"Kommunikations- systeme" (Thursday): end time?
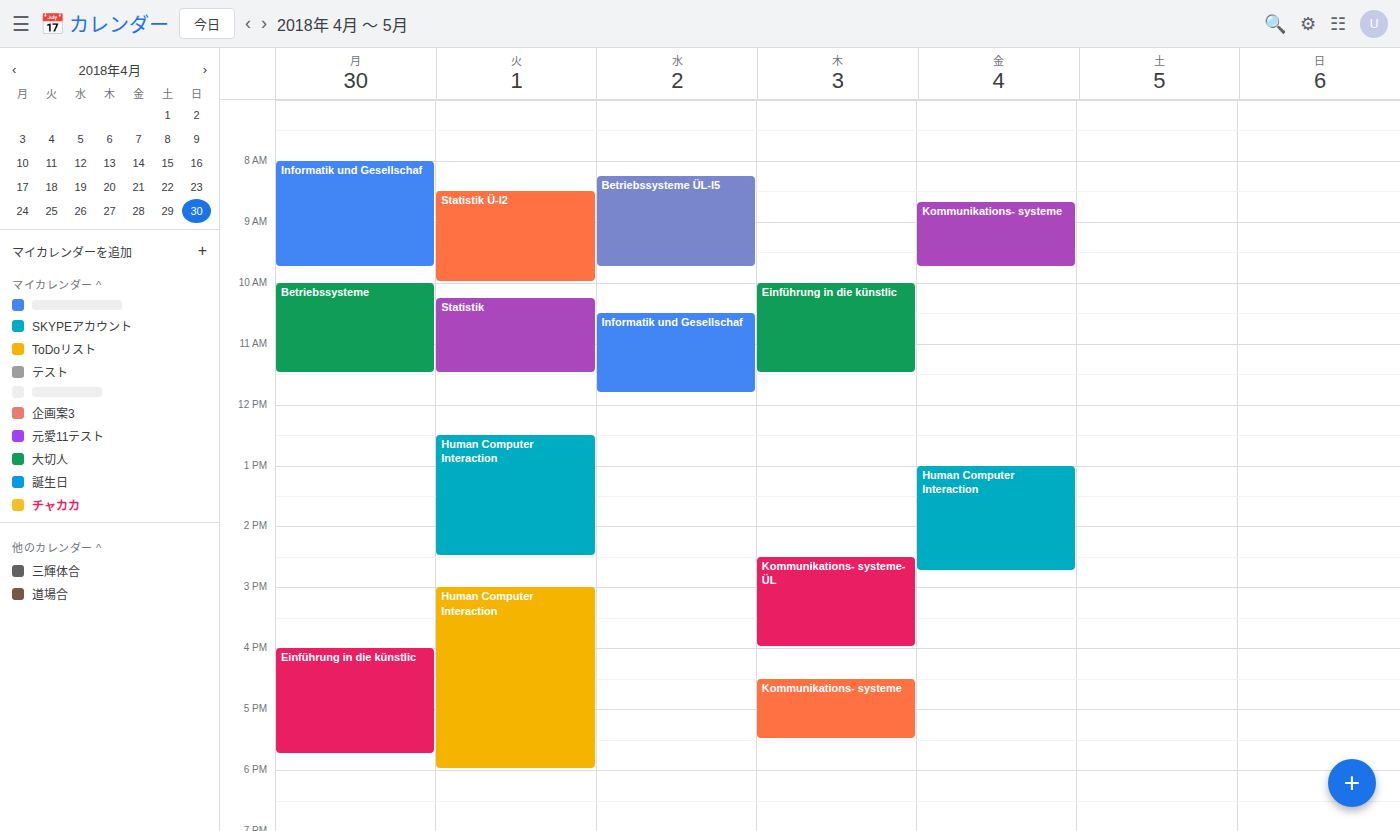
5:30 PM